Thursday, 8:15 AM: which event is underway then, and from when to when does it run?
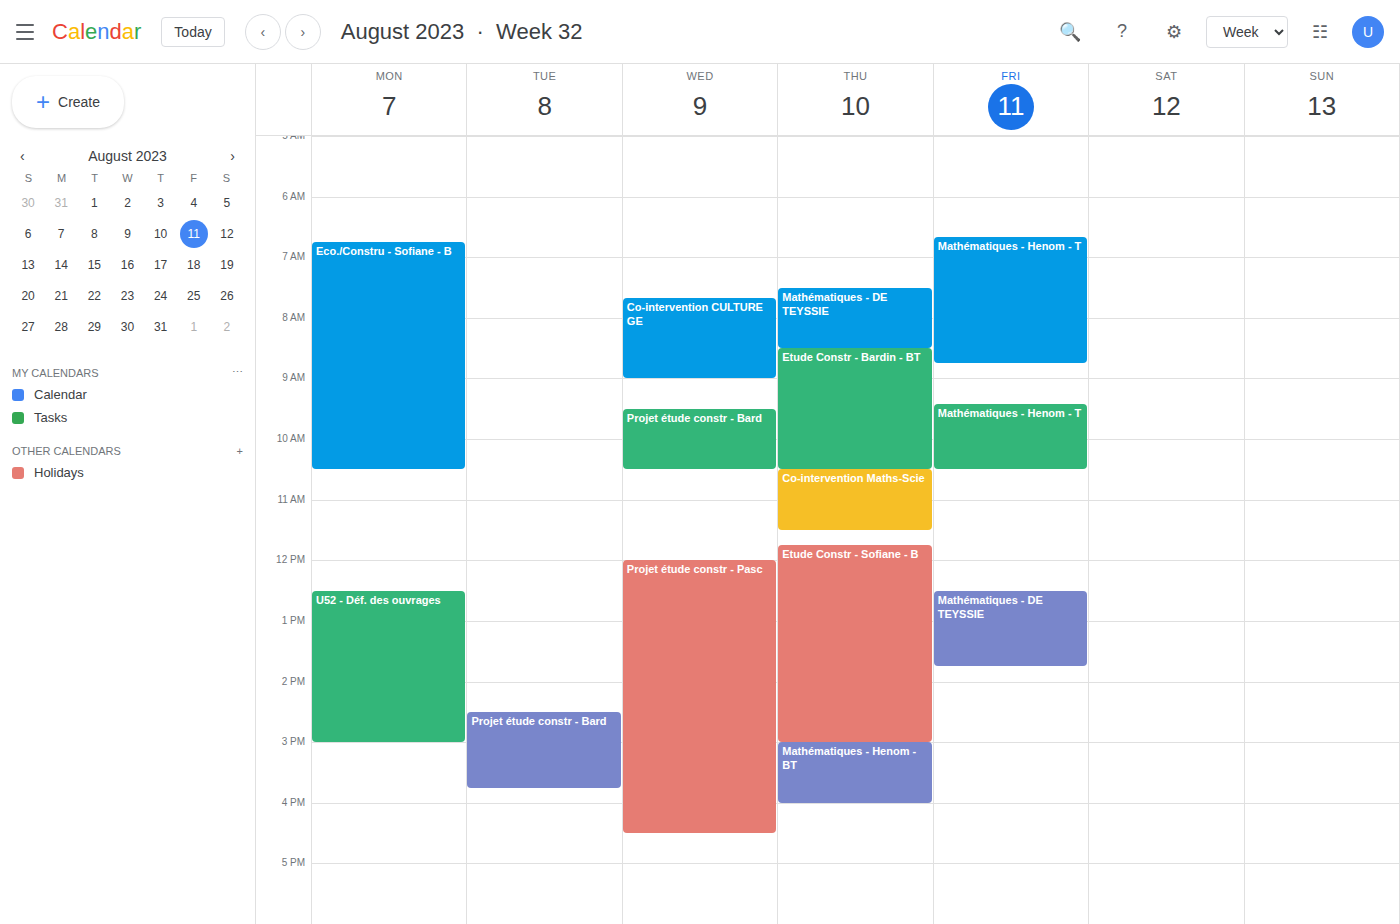
"Mathématiques - DE TEYSSIE", 7:30 AM to 8:30 AM